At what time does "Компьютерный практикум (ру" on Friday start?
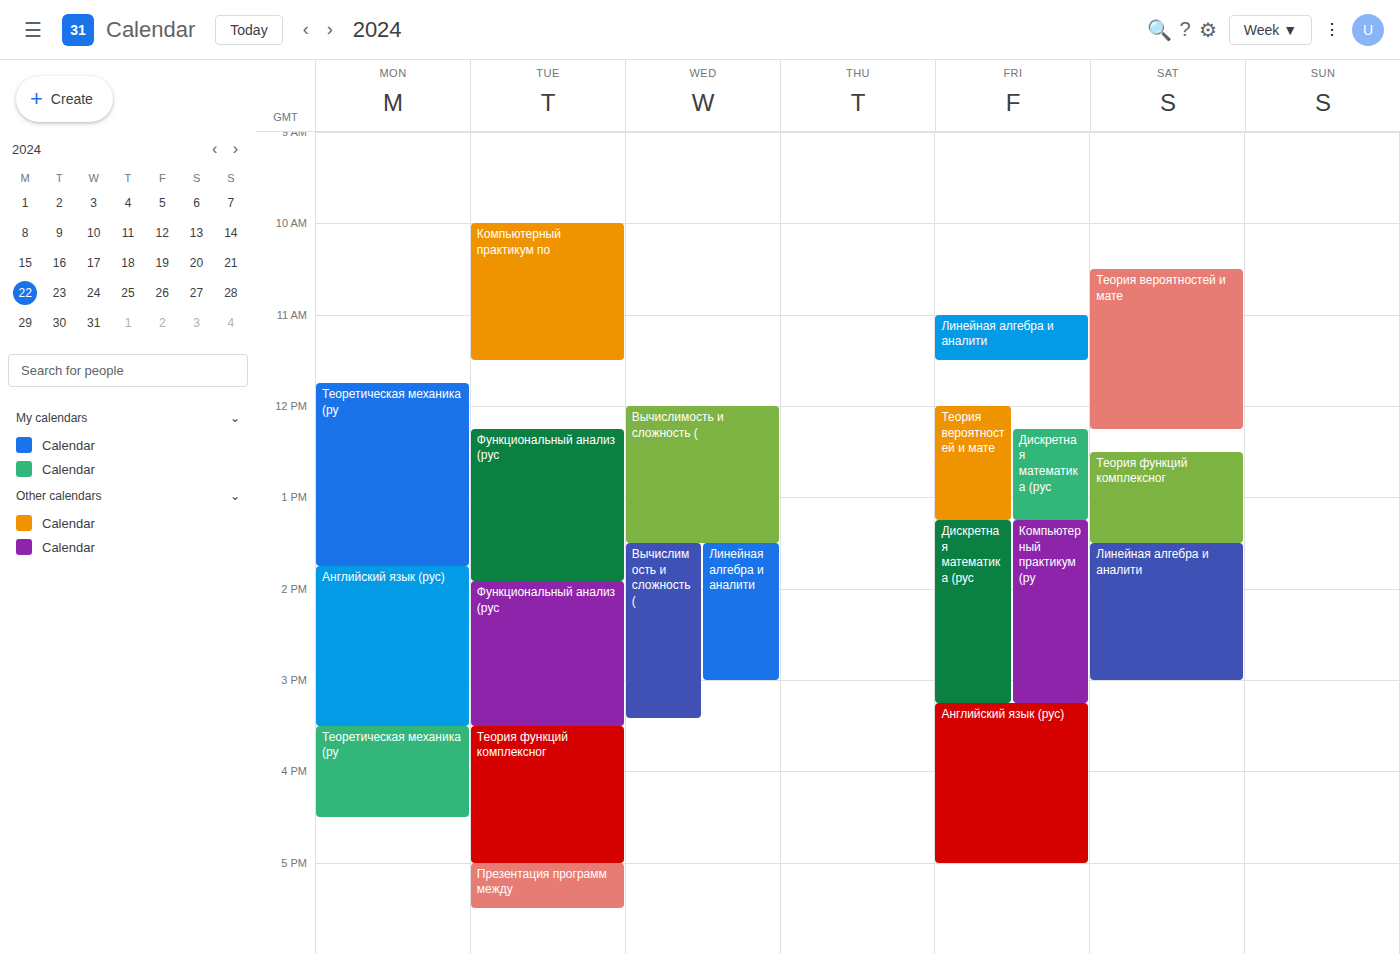
1:15 PM